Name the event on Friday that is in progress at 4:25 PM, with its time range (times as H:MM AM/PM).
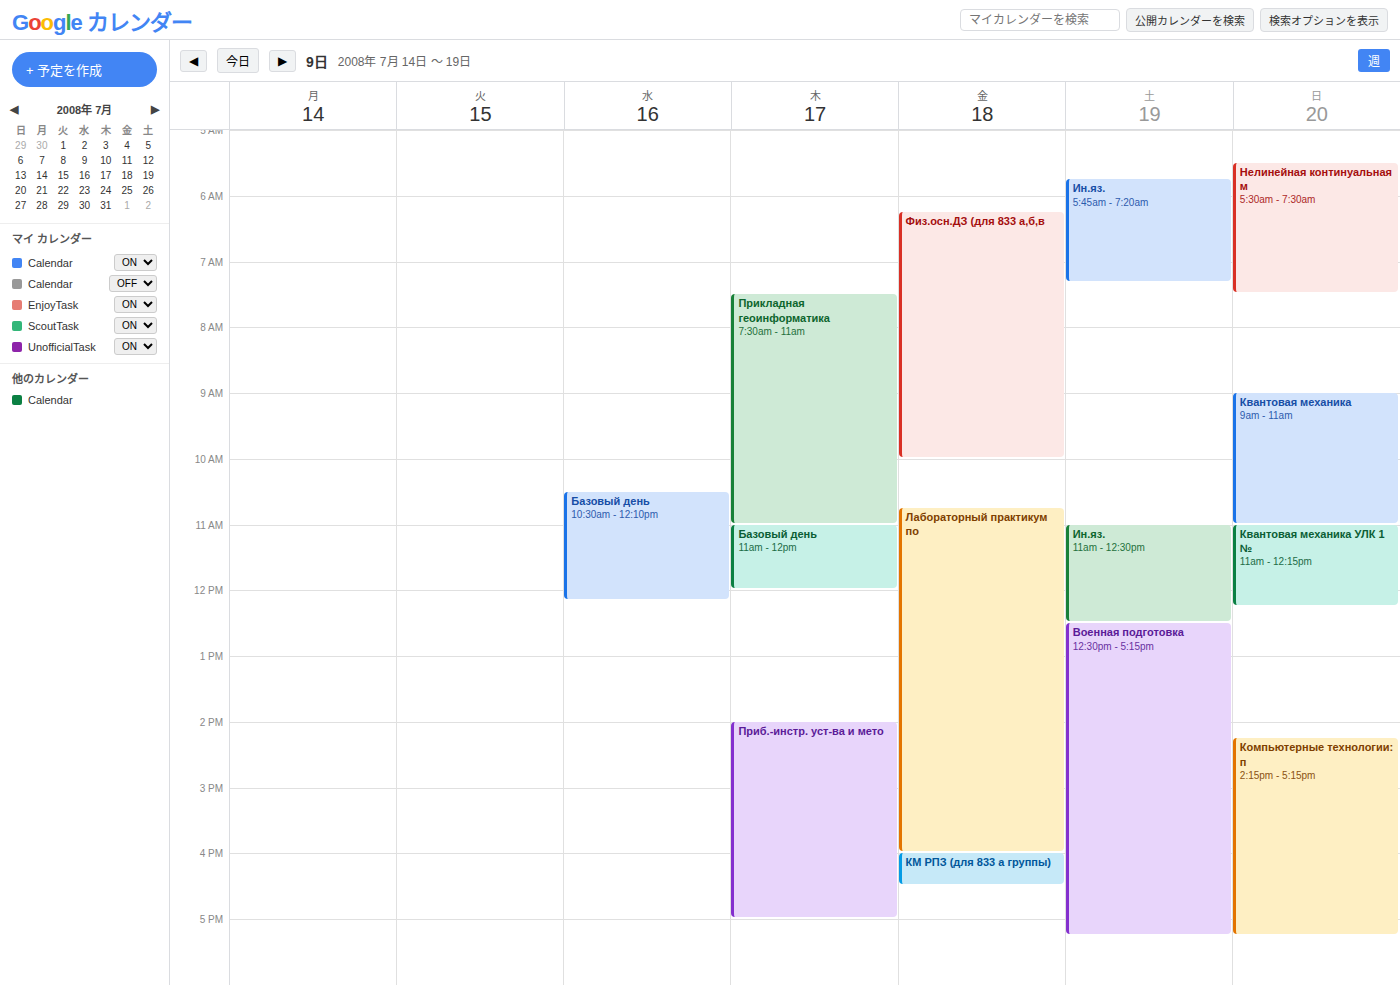
"КМ РПЗ (для 833 а группы)", 4:00 PM to 4:30 PM